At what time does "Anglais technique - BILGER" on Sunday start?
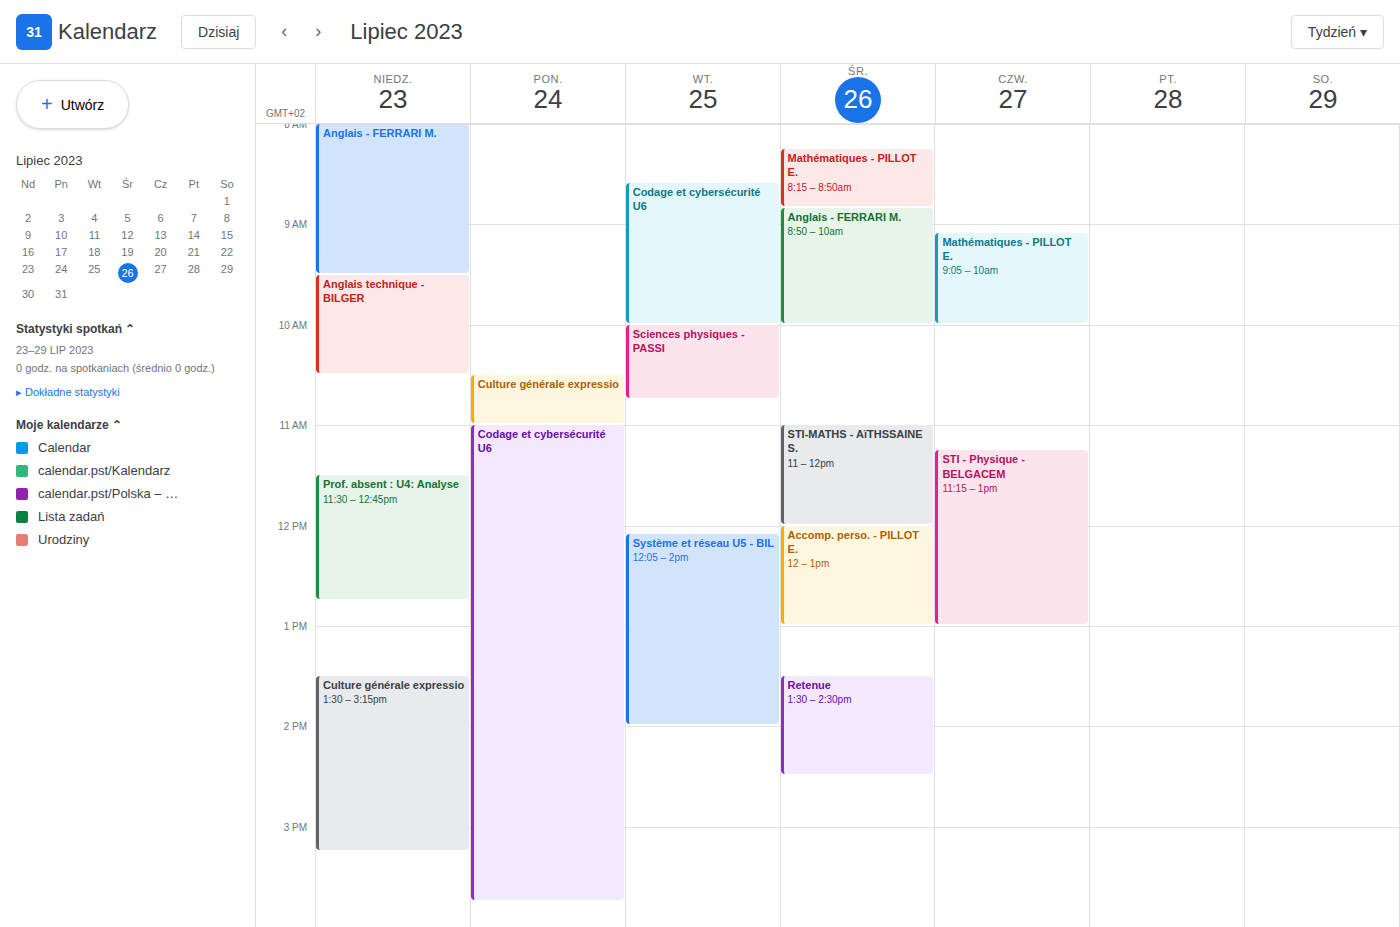
9:30 AM